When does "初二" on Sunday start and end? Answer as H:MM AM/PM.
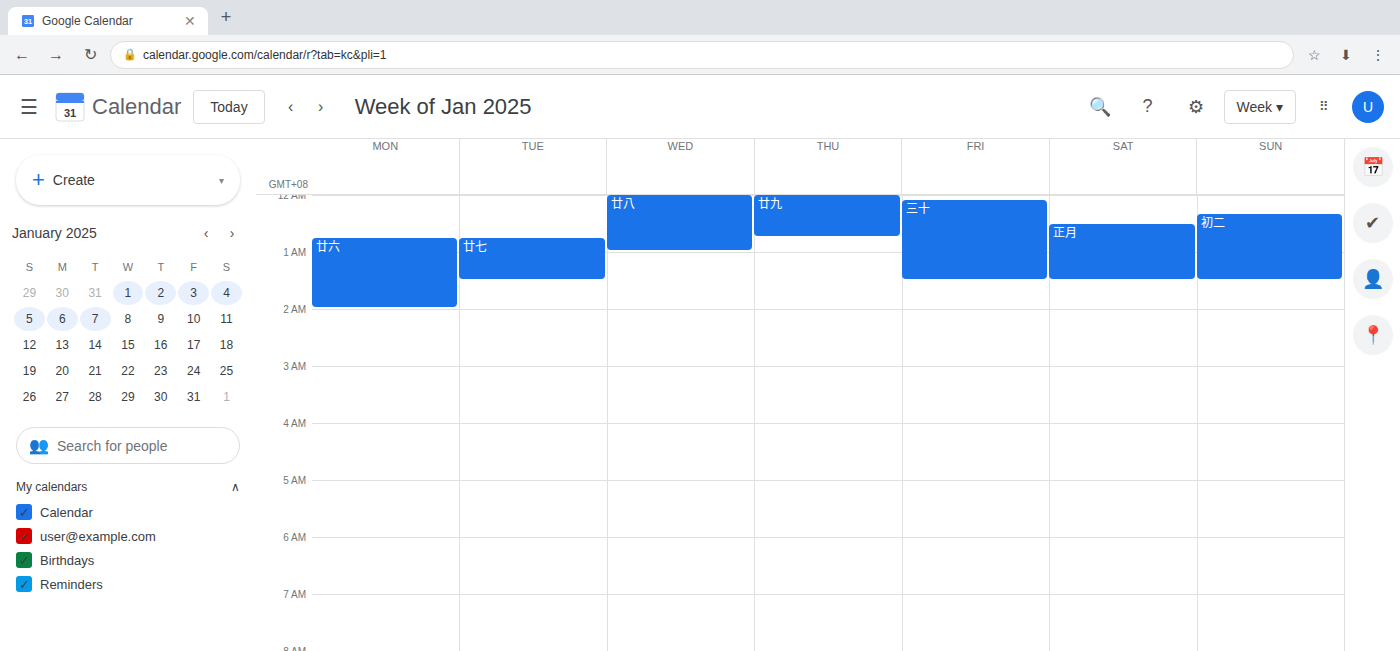
12:20 AM to 1:30 AM